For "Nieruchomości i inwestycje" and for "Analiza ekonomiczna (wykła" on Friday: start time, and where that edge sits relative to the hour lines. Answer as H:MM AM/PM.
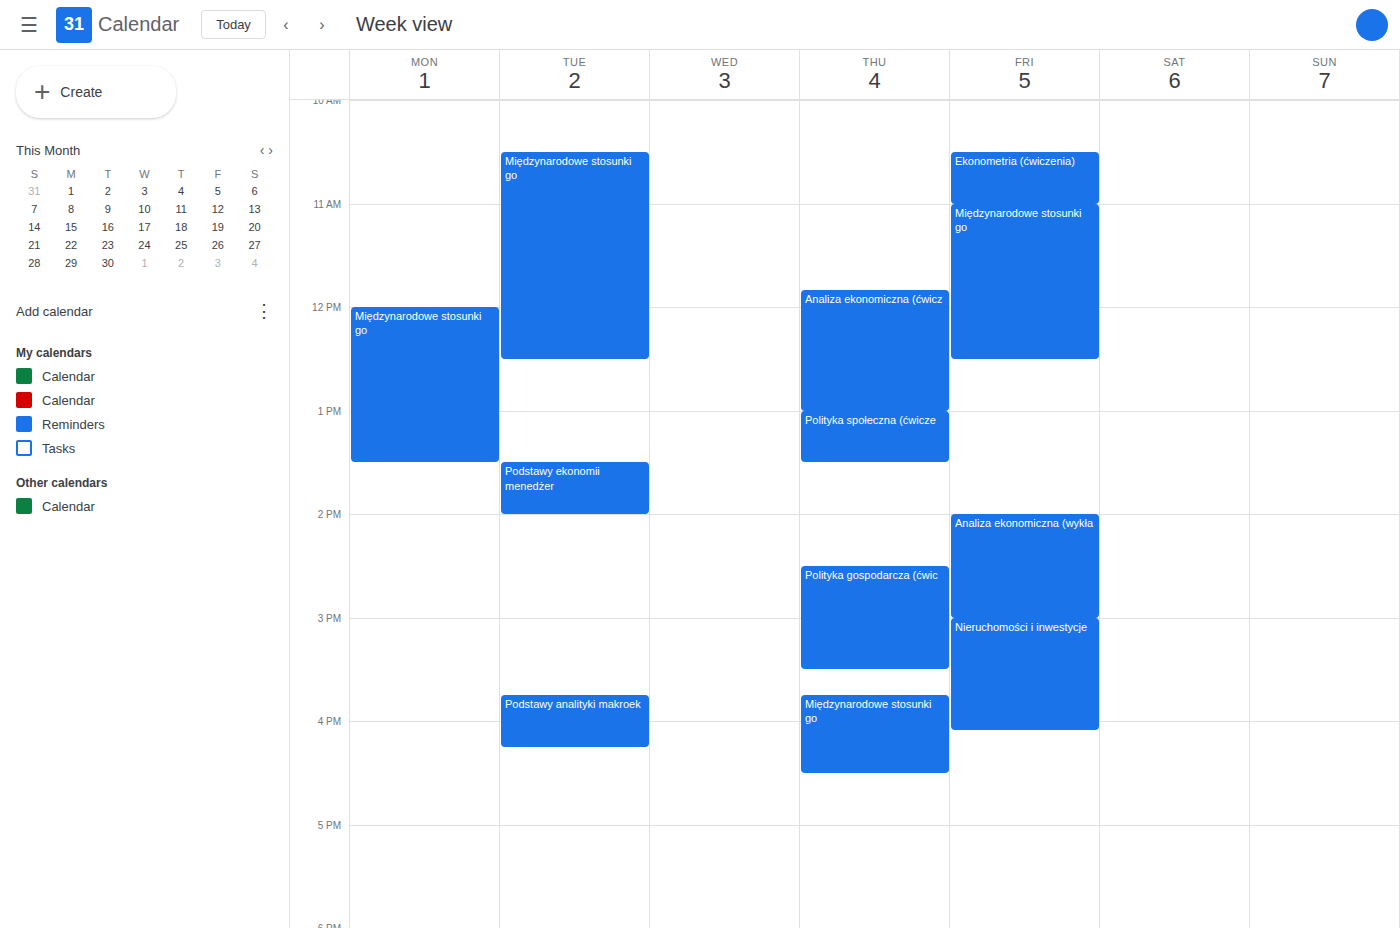
"Nieruchomości i inwestycje": 3:00 PM, exactly on the 3 PM line. "Analiza ekonomiczna (wykła": 2:00 PM, exactly on the 2 PM line.